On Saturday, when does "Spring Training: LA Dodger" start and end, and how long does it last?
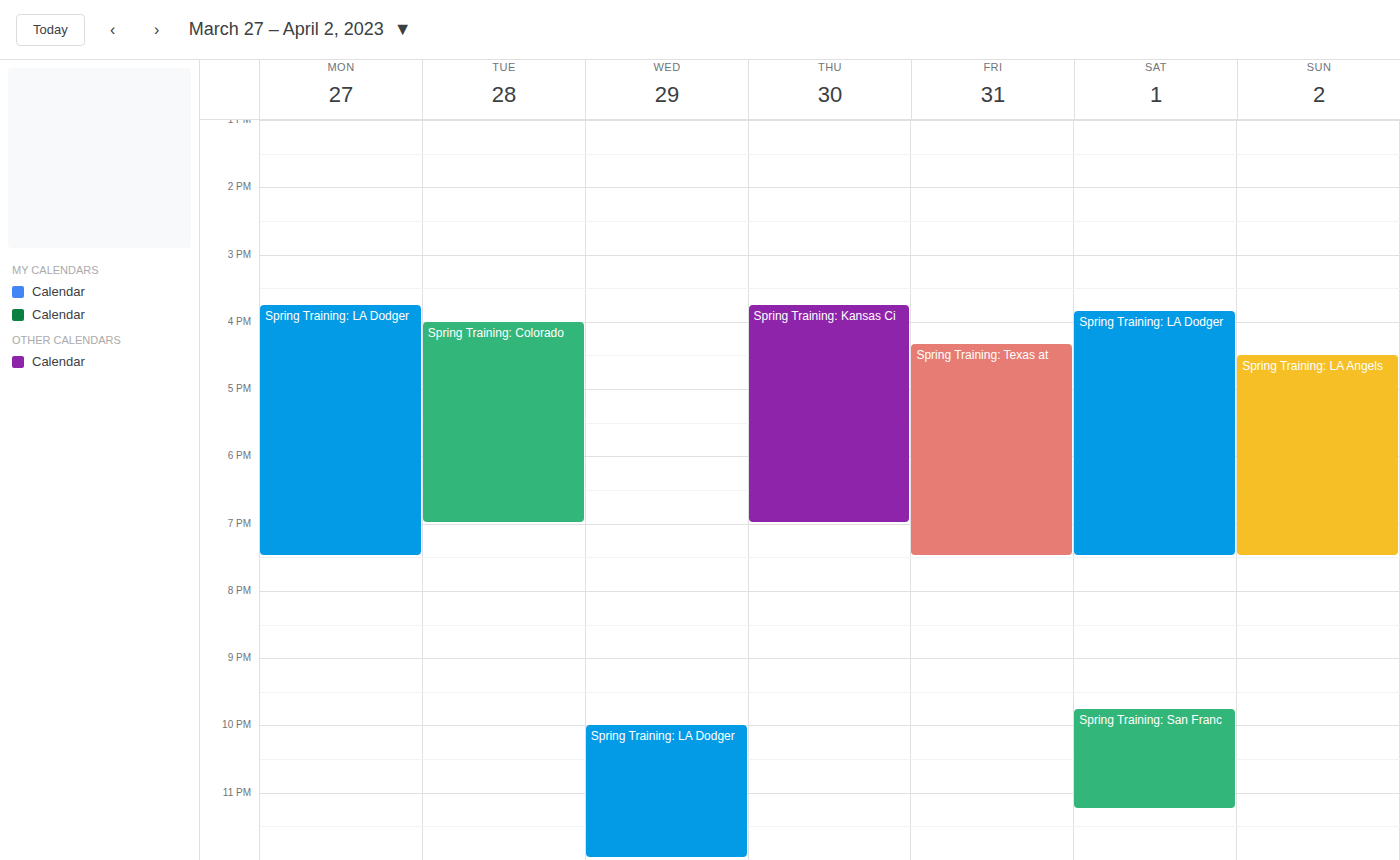
3:50 PM to 7:30 PM, 3 hours 40 minutes